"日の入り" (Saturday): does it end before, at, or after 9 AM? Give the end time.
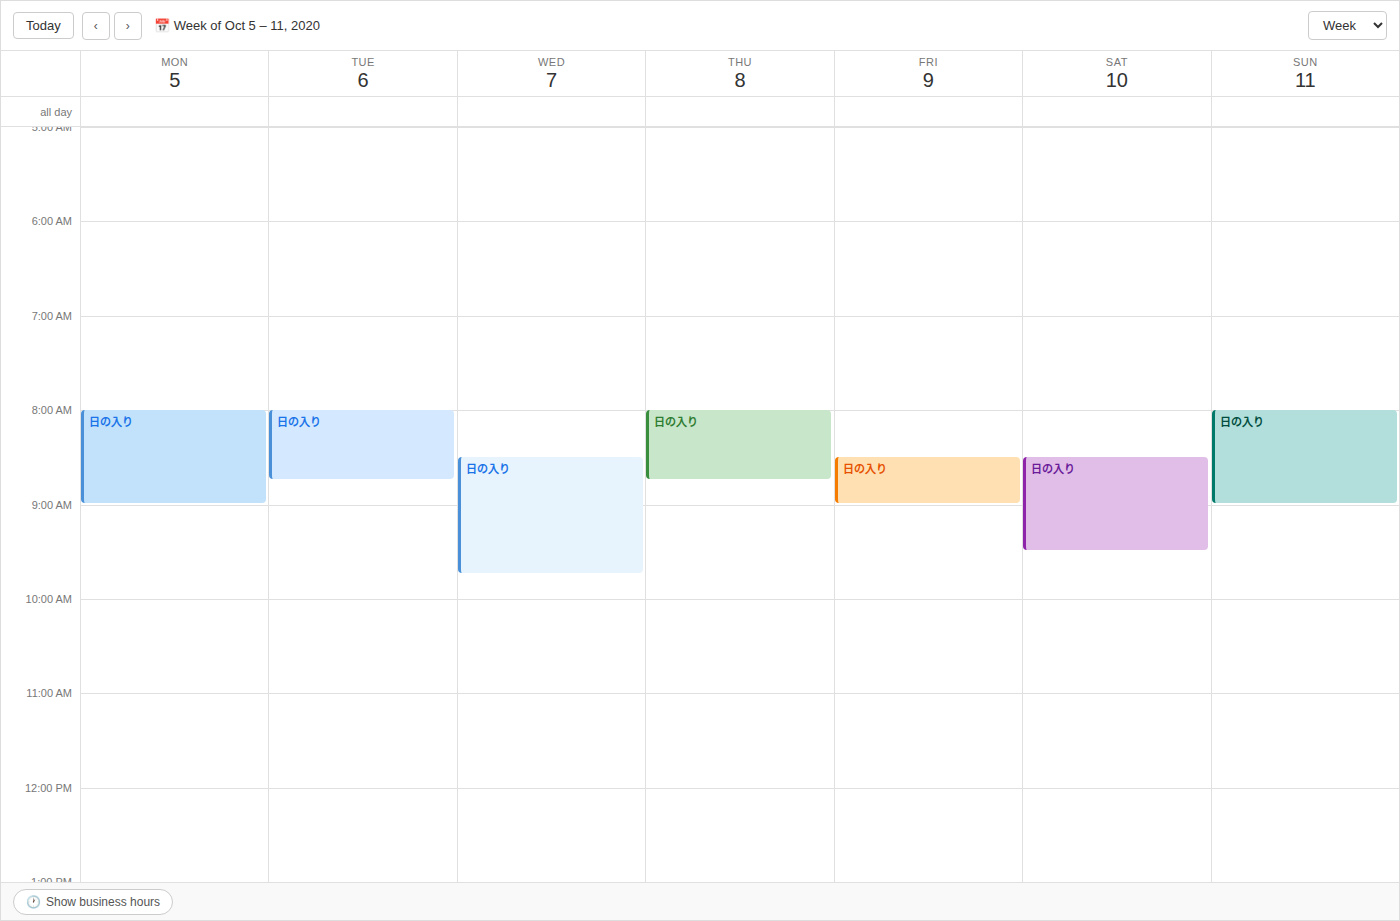
9:30 AM -- after 9 AM, 30 minutes below the 9 AM line.